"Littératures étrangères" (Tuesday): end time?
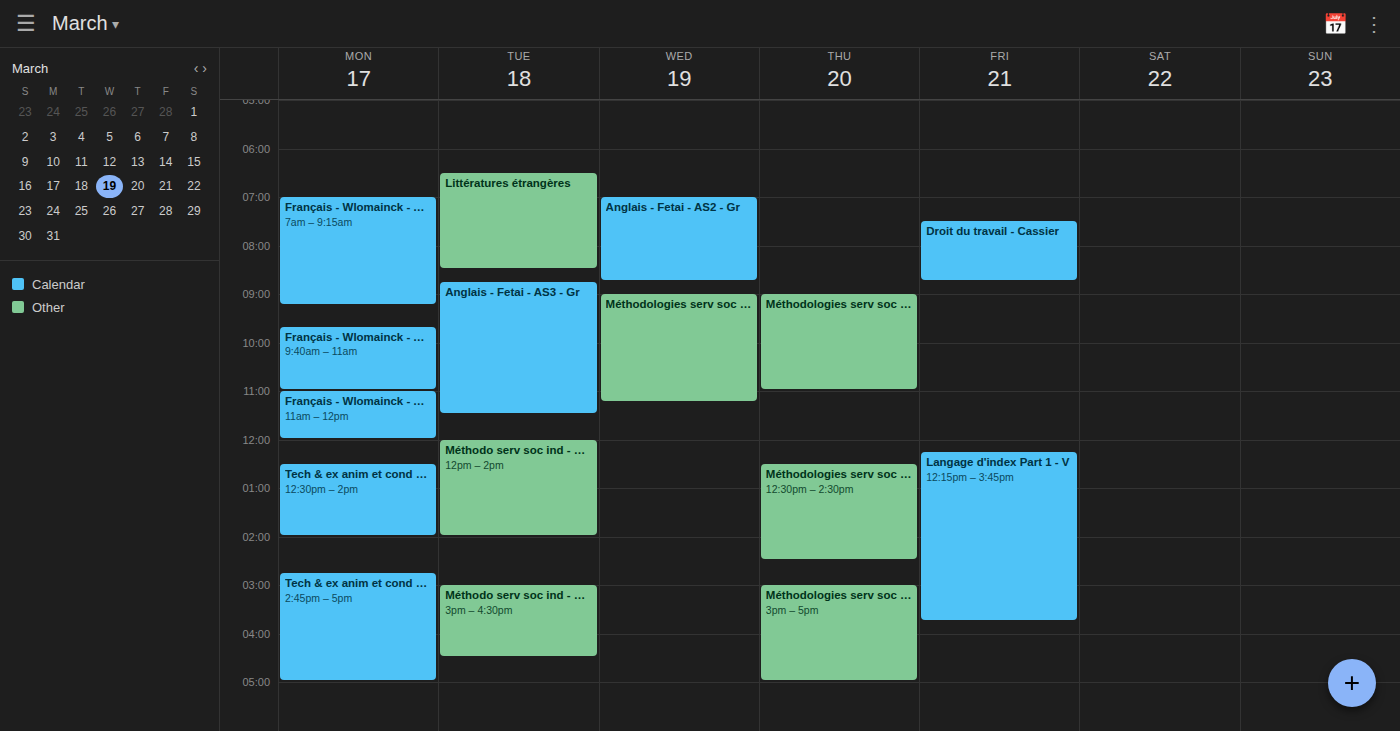
8:30 AM